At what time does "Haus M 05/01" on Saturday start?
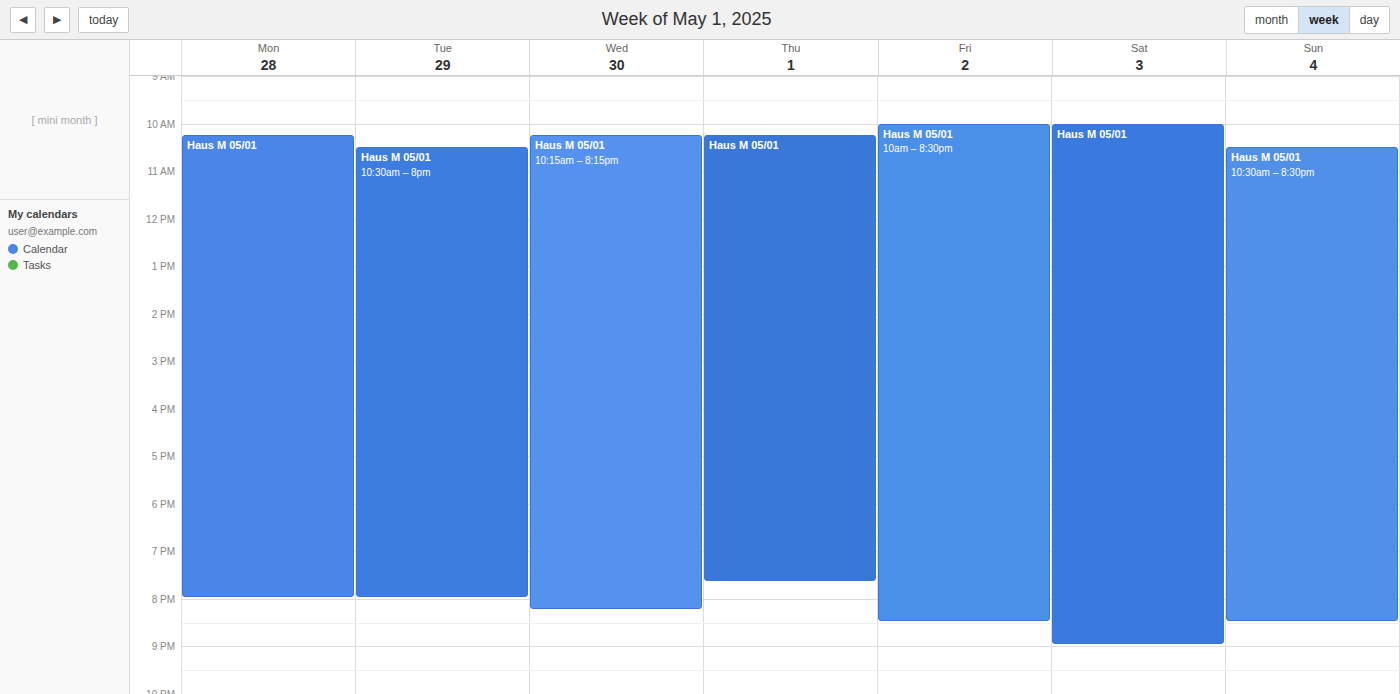
10:00 AM